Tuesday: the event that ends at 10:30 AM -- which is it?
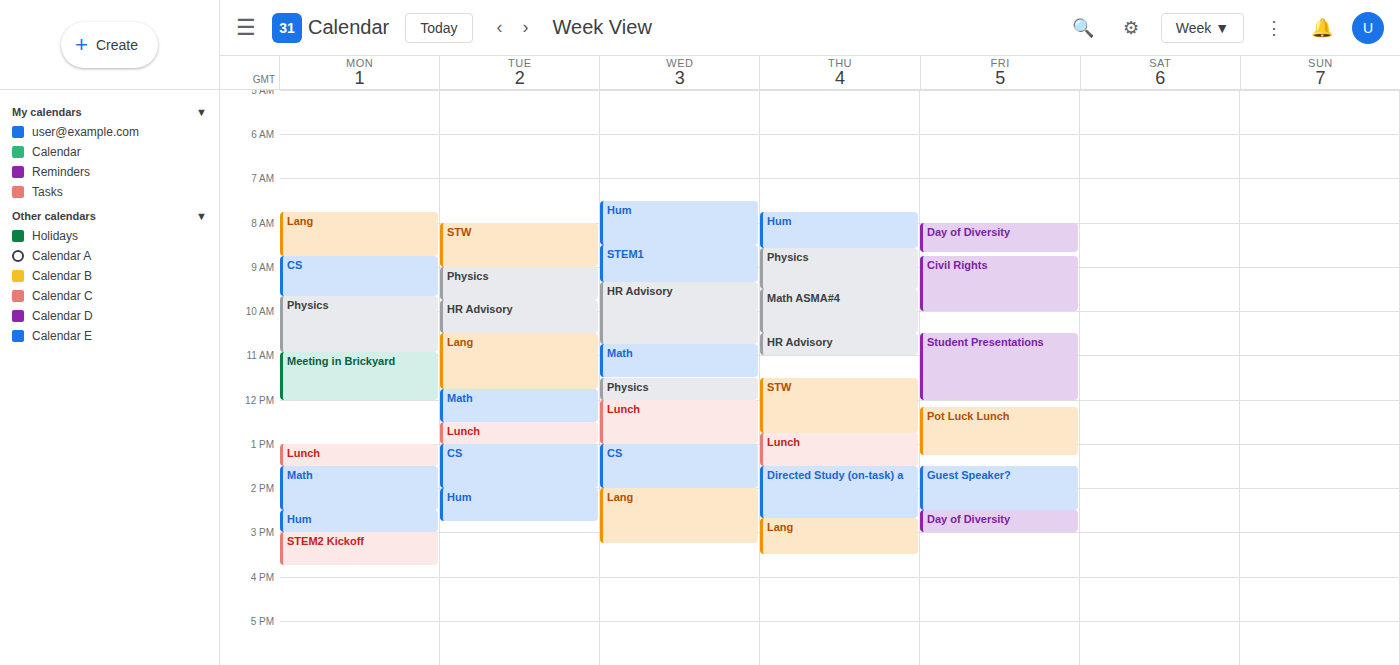
"HR Advisory"